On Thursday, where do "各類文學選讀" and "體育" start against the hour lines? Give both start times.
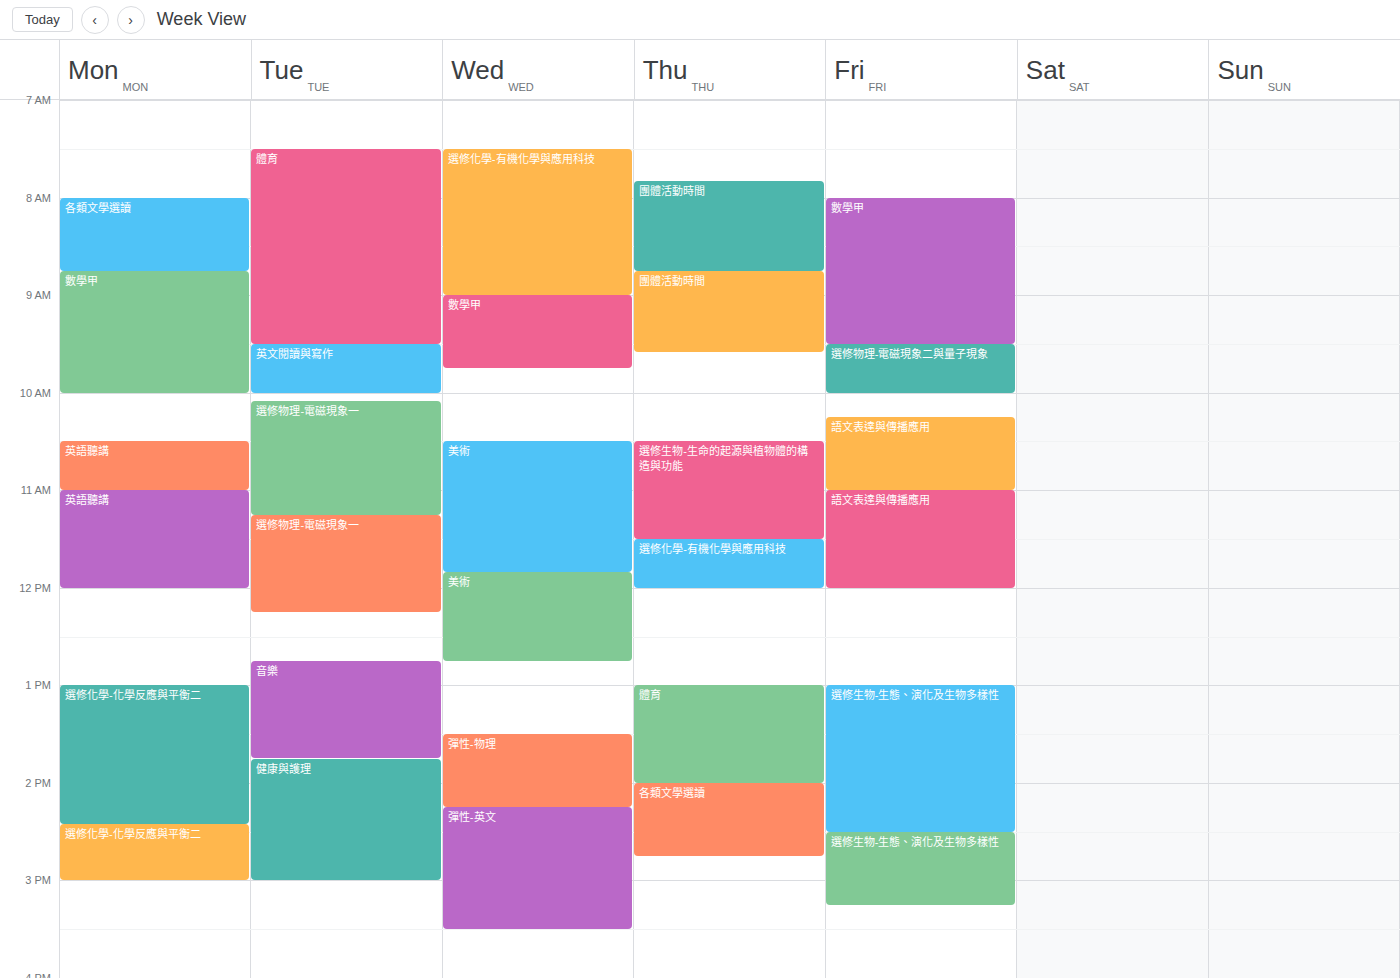
"各類文學選讀": 2:00 PM, exactly on the 2 PM line. "體育": 1:00 PM, exactly on the 1 PM line.